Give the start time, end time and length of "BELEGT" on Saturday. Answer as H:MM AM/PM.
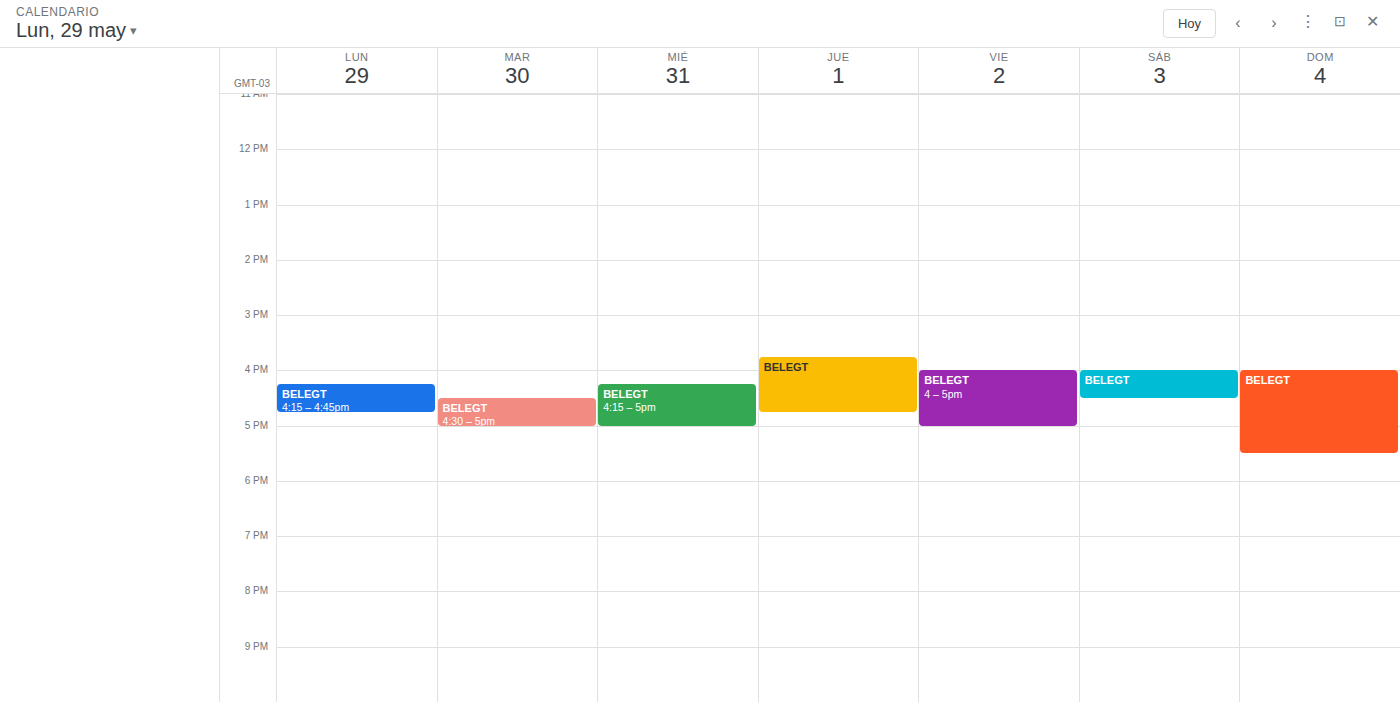
4:00 PM to 4:30 PM, 30 minutes